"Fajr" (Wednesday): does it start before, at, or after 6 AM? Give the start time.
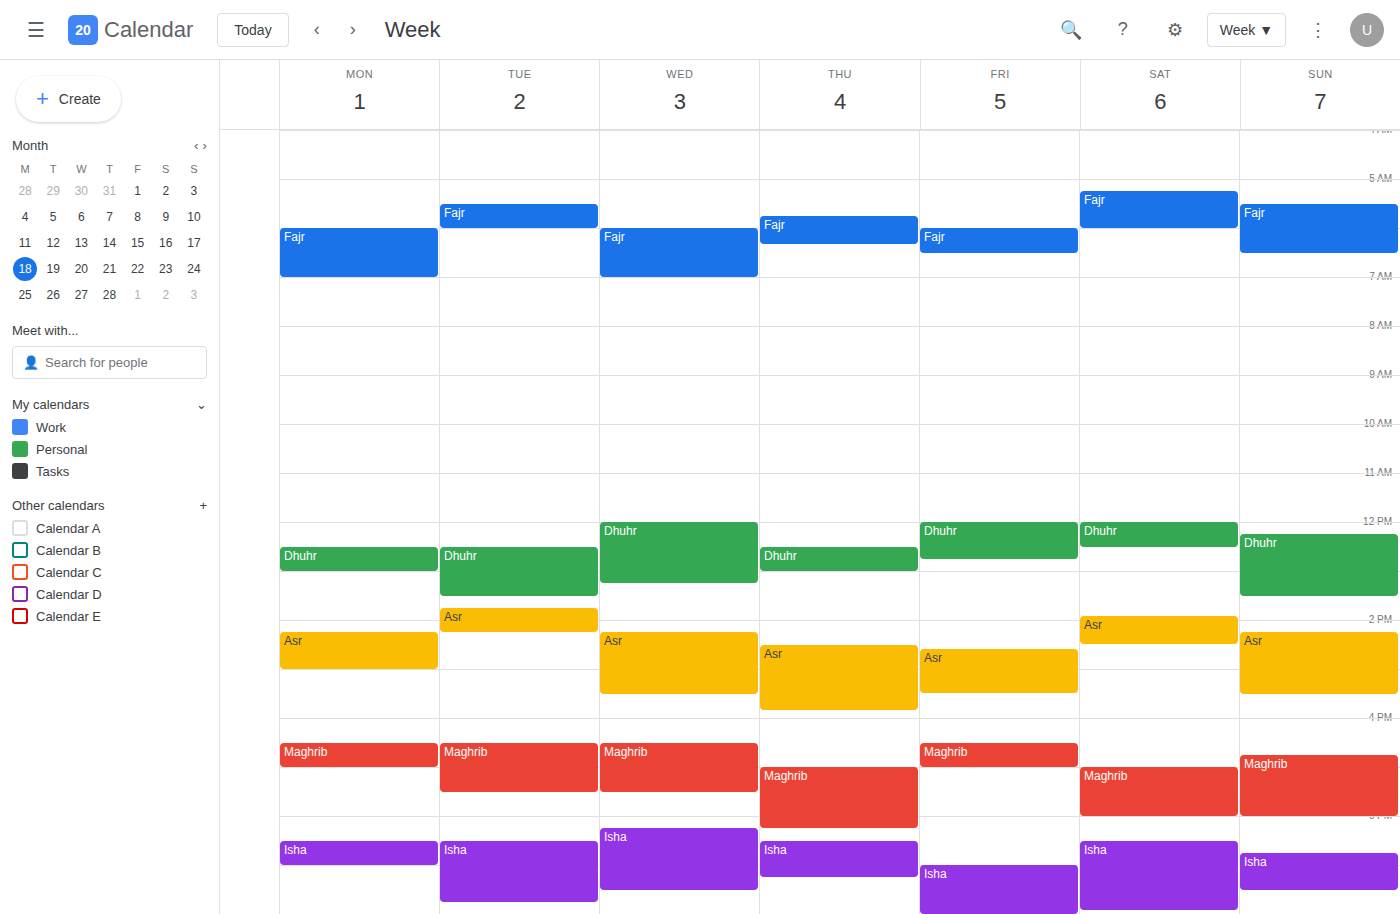
6:00 AM -- exactly at 6 AM, on the 6 AM line.